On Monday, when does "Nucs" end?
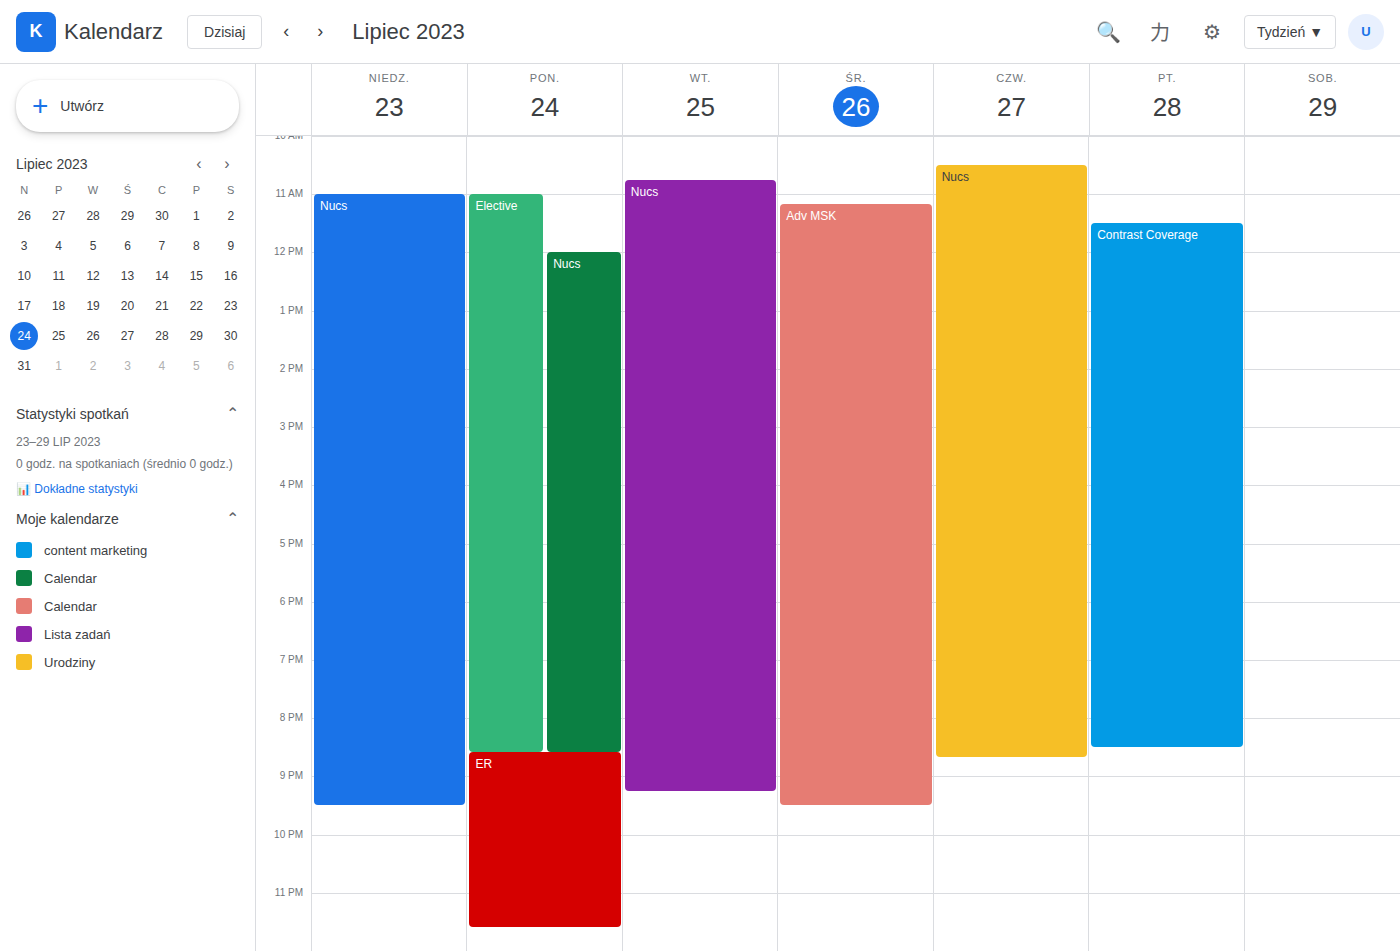
20:35